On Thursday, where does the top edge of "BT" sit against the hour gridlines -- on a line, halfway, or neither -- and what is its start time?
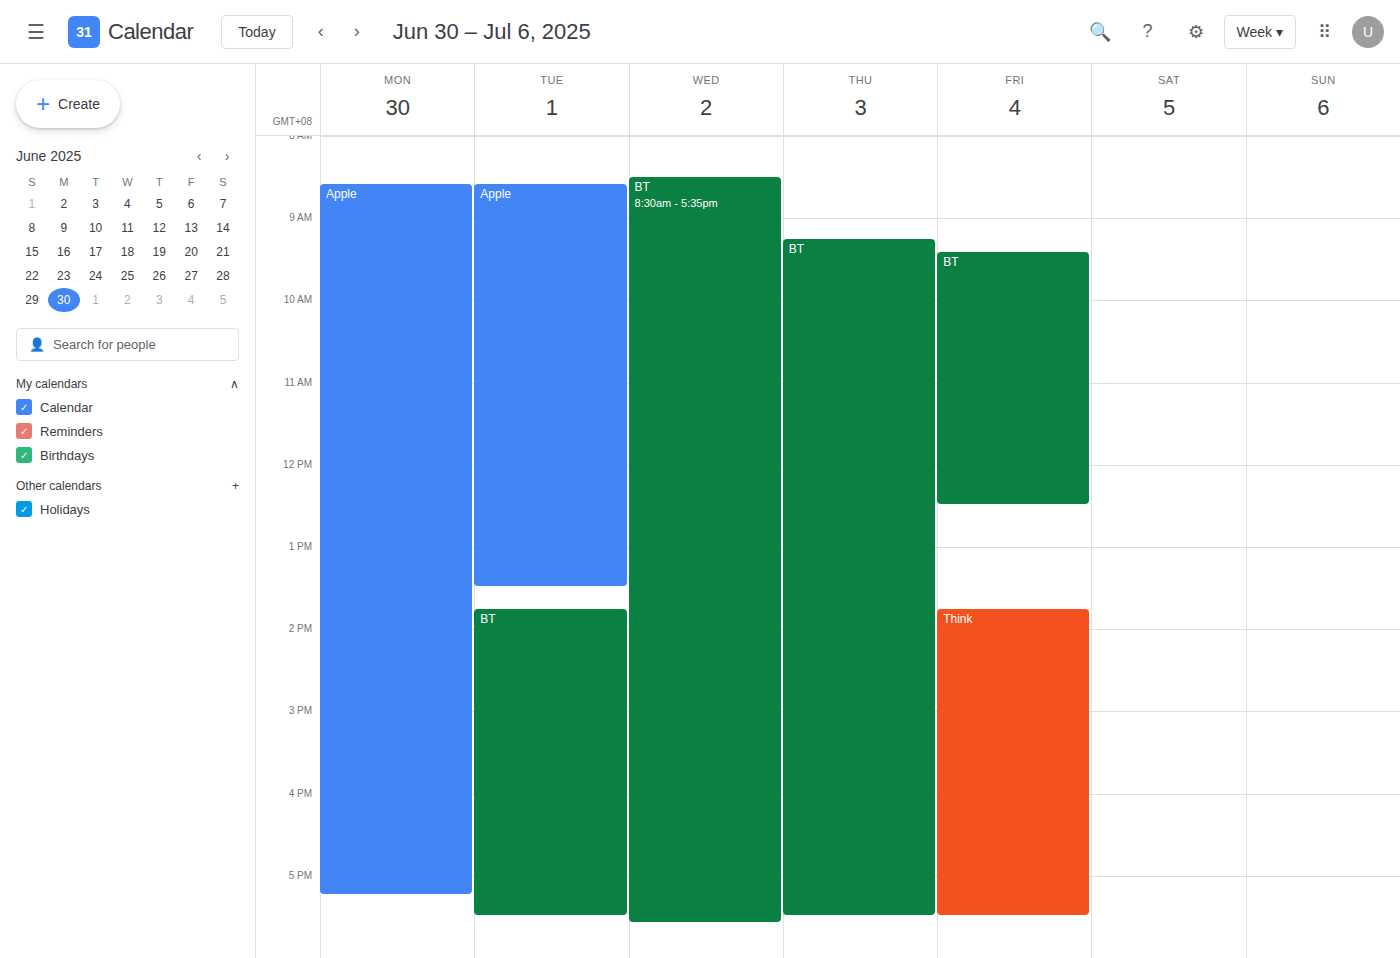
9:15 AM -- neither: a quarter of the way from the 9 AM line to the 10 AM line.